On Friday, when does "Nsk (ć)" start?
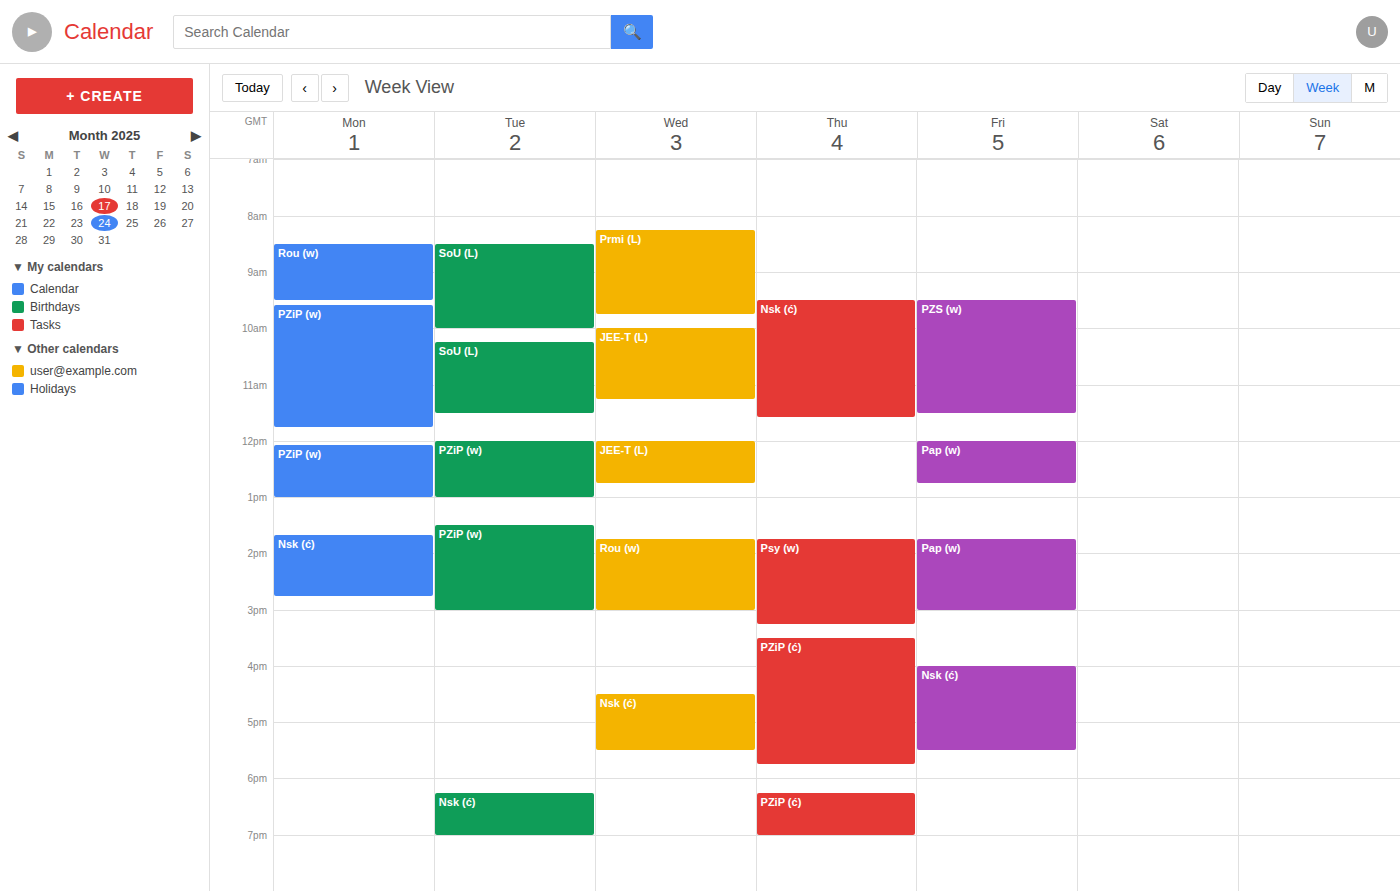
4:00 PM